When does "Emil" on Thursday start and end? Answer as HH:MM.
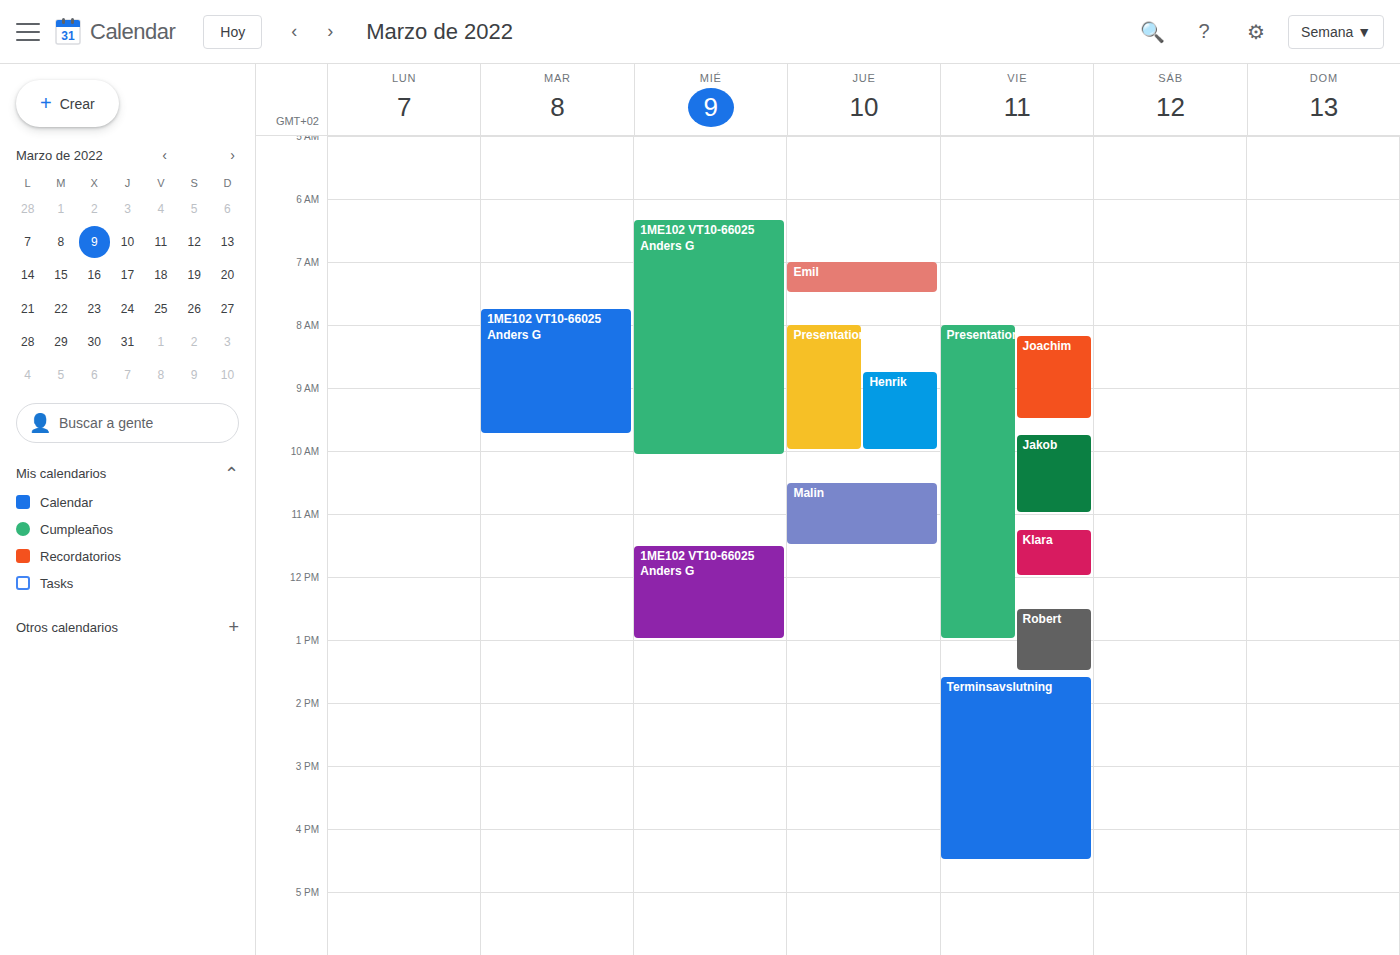
07:00 to 07:30